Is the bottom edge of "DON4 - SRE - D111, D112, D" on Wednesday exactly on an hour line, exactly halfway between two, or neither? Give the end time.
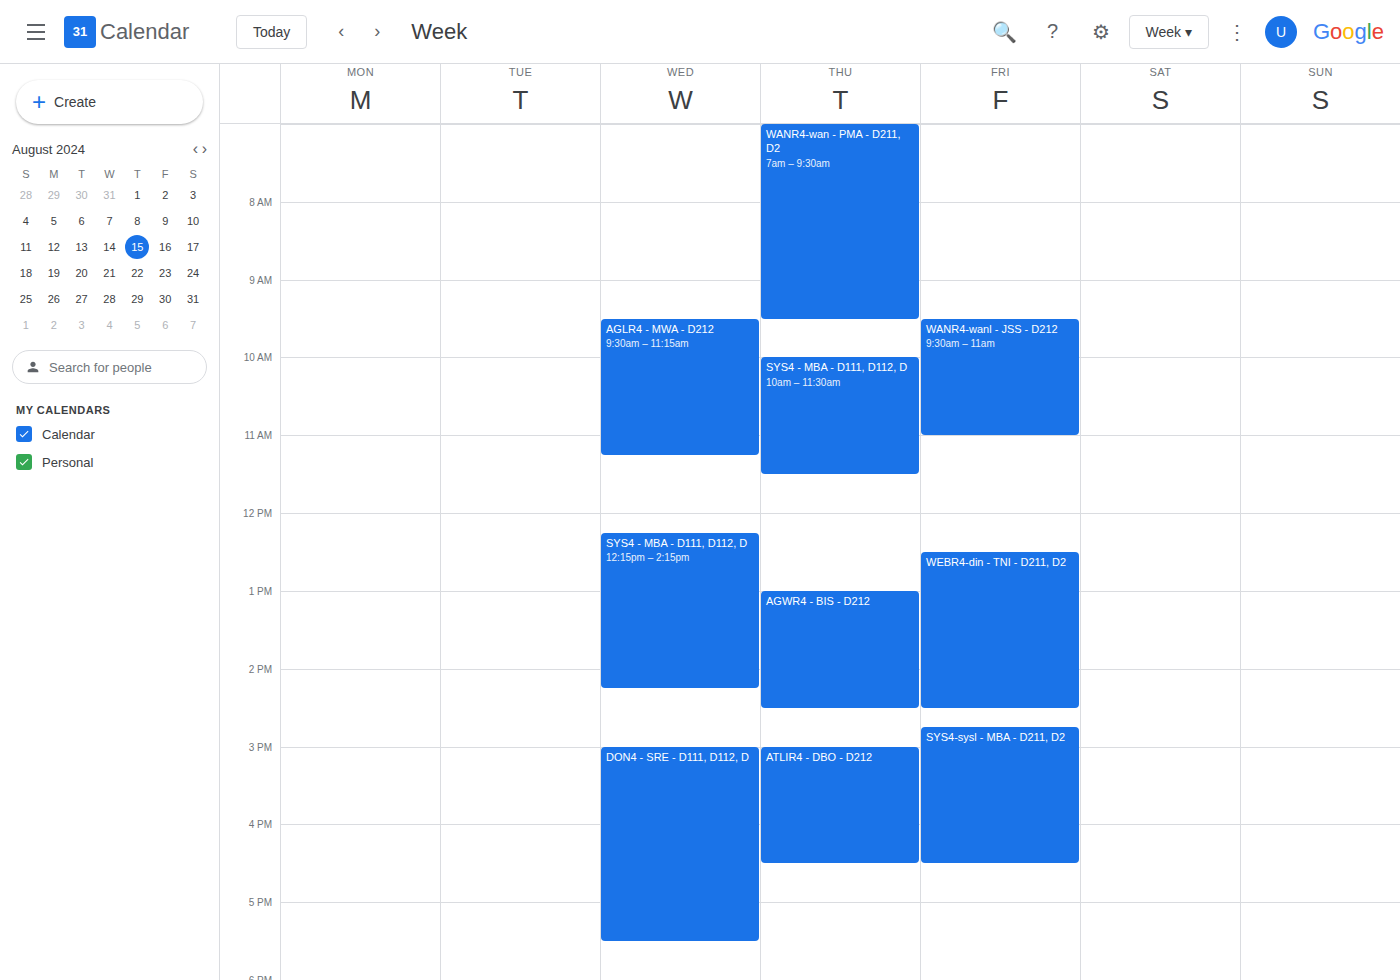
5:30 PM -- halfway between the 5 PM and 6 PM lines.